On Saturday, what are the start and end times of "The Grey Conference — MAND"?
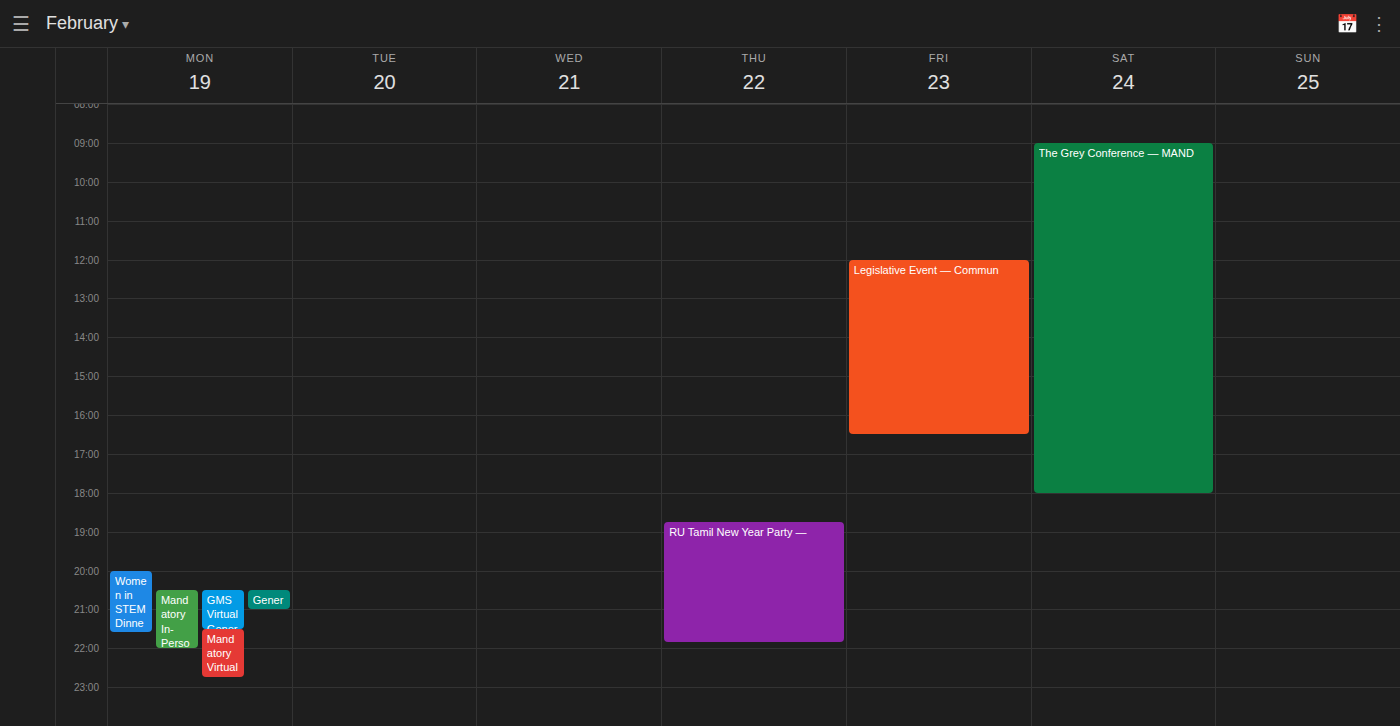
9:00 AM to 6:00 PM